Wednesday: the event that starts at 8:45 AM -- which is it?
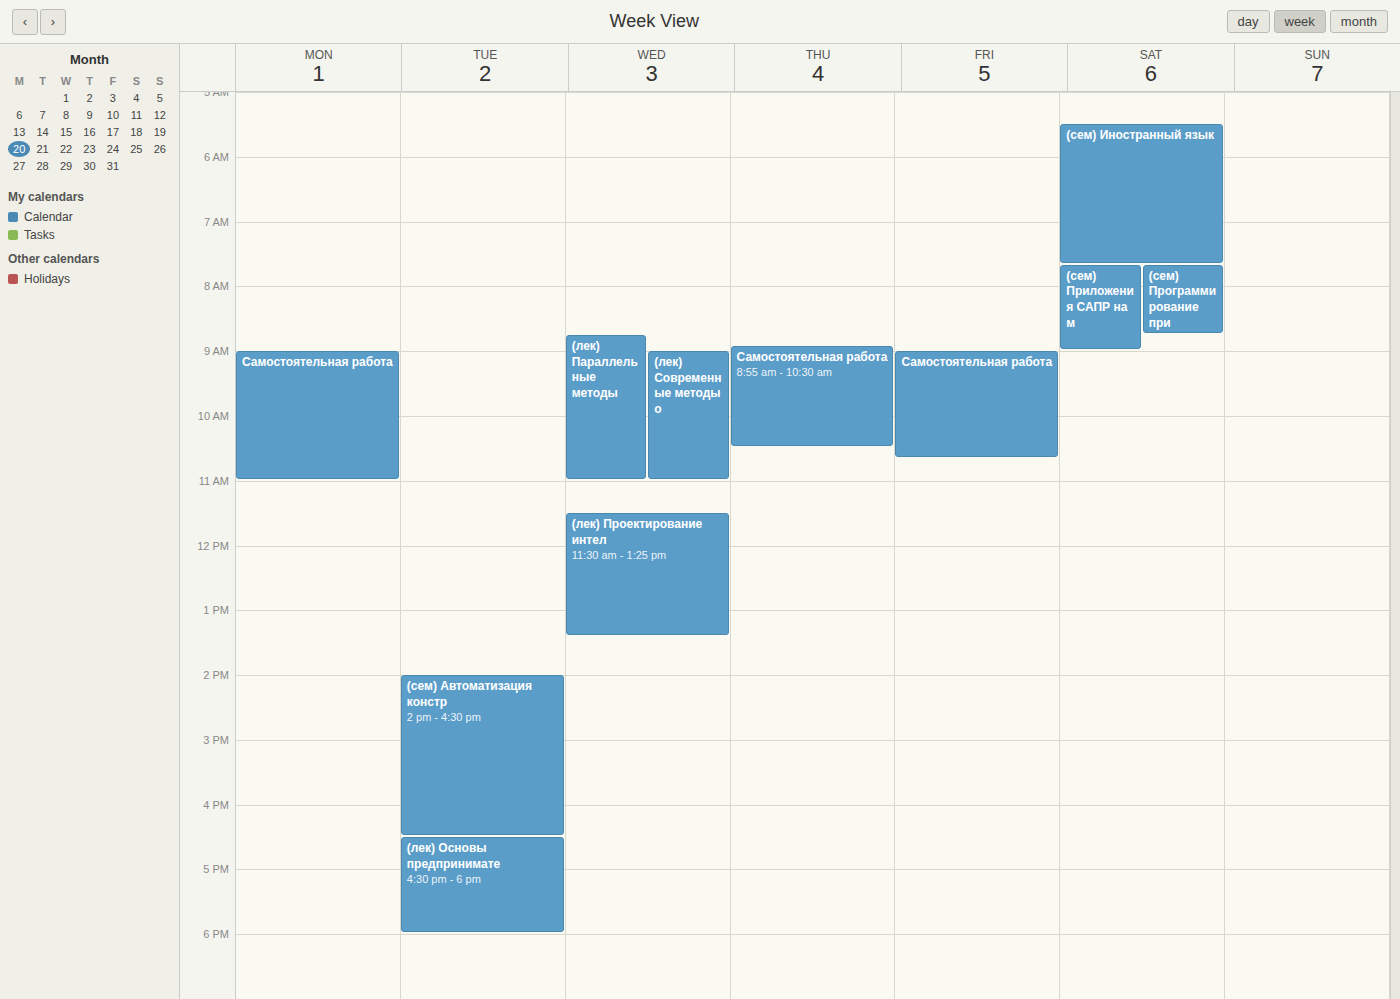
"(лек) Параллельные методы"